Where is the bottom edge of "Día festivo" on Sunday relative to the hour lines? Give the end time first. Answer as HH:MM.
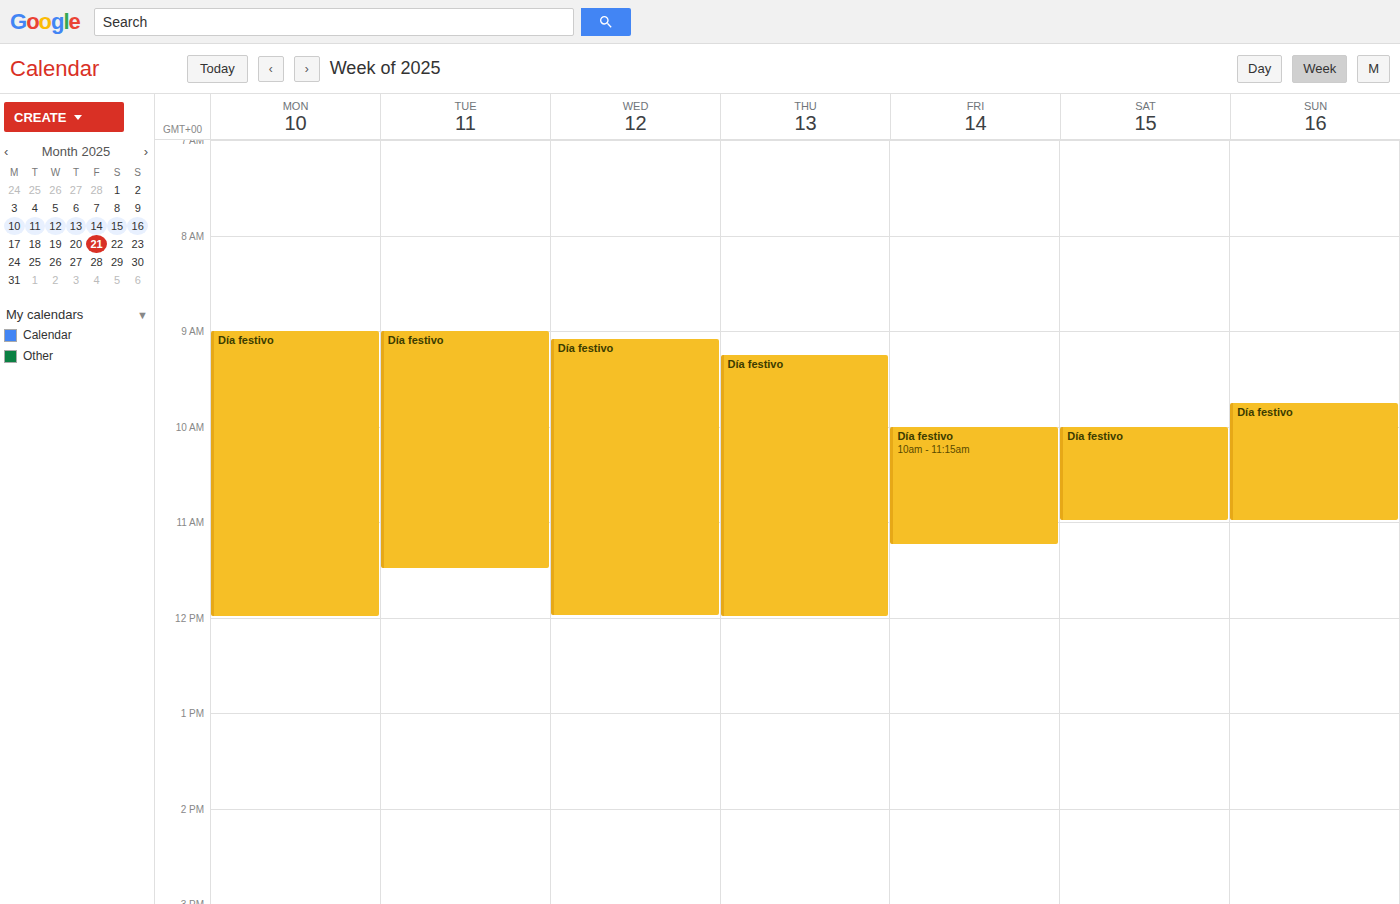
11:00 -- exactly on the 11:00 line.